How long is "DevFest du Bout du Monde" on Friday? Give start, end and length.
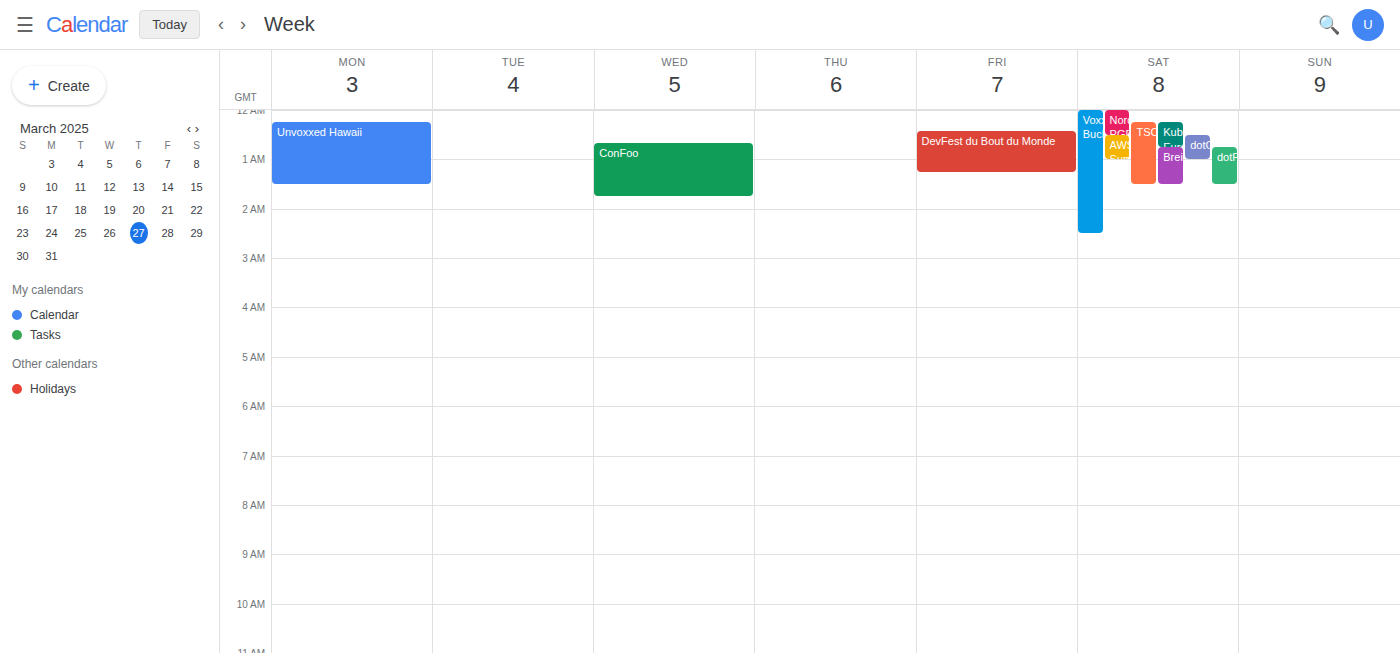
12:25 AM to 1:15 AM, 50 minutes